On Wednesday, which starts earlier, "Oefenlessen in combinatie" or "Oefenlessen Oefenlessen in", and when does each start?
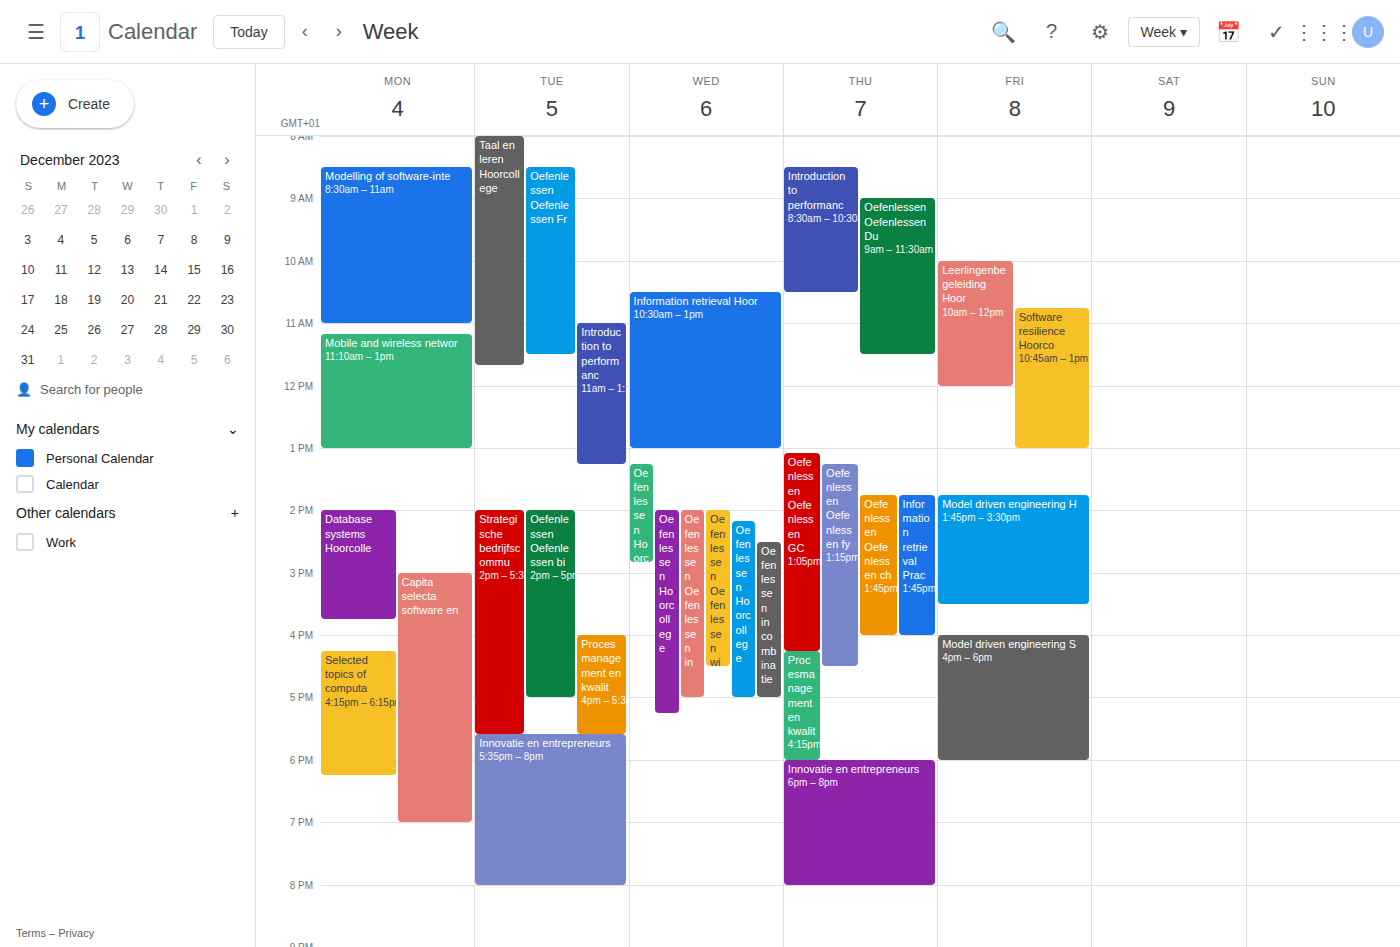
"Oefenlessen Oefenlessen in" 2:00 PM; "Oefenlessen in combinatie" 2:30 PM.